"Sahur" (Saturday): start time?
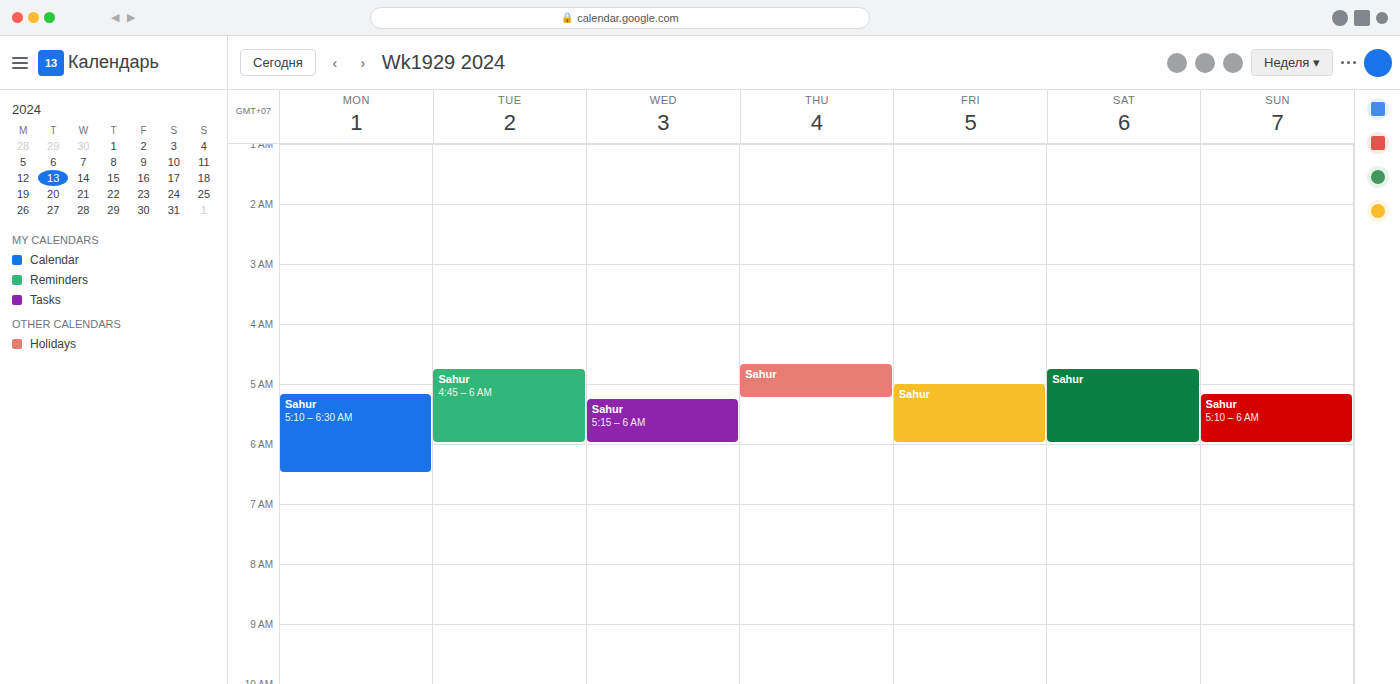
04:45